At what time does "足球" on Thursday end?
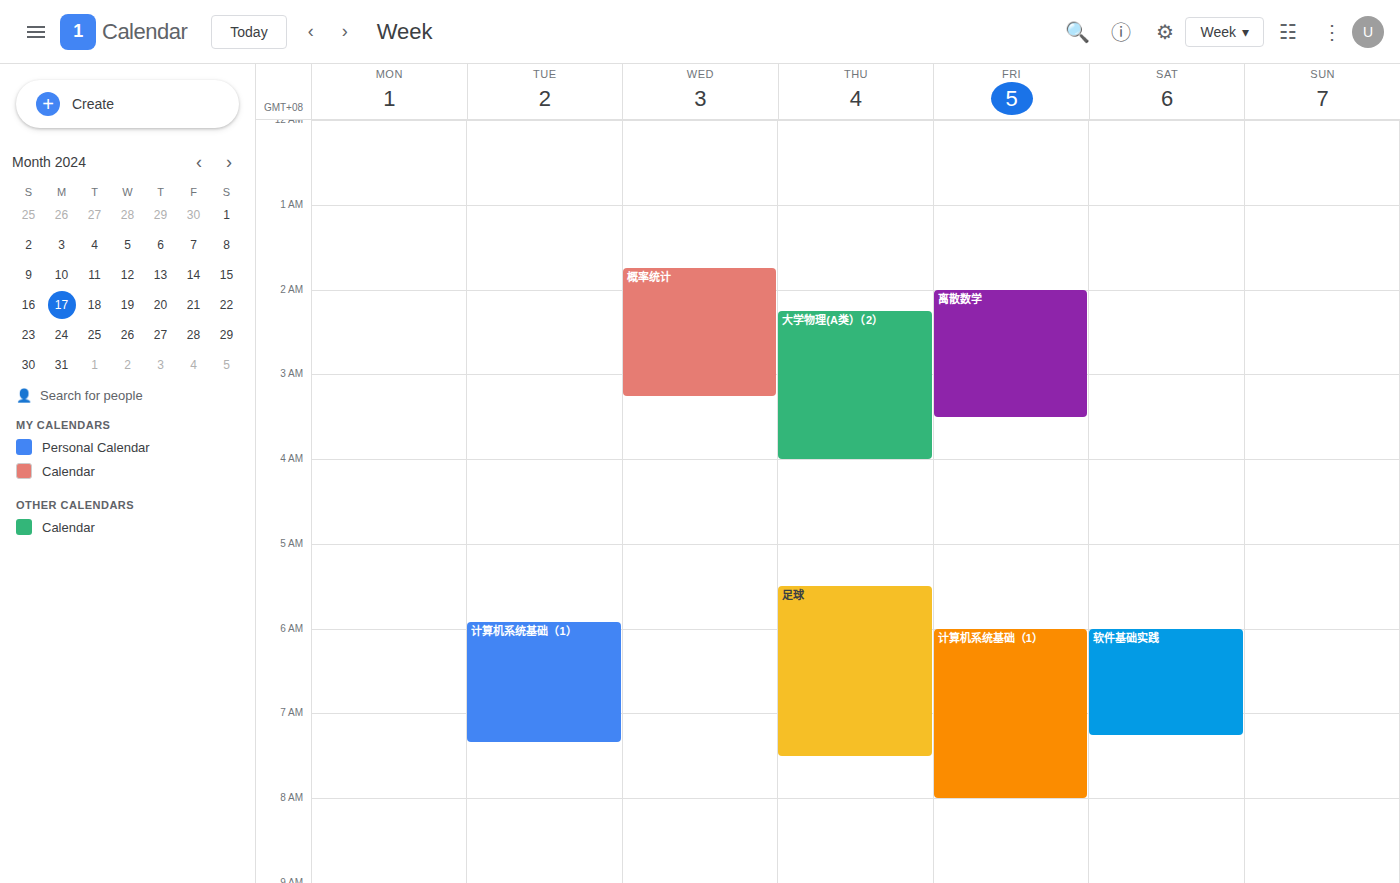
7:30 AM